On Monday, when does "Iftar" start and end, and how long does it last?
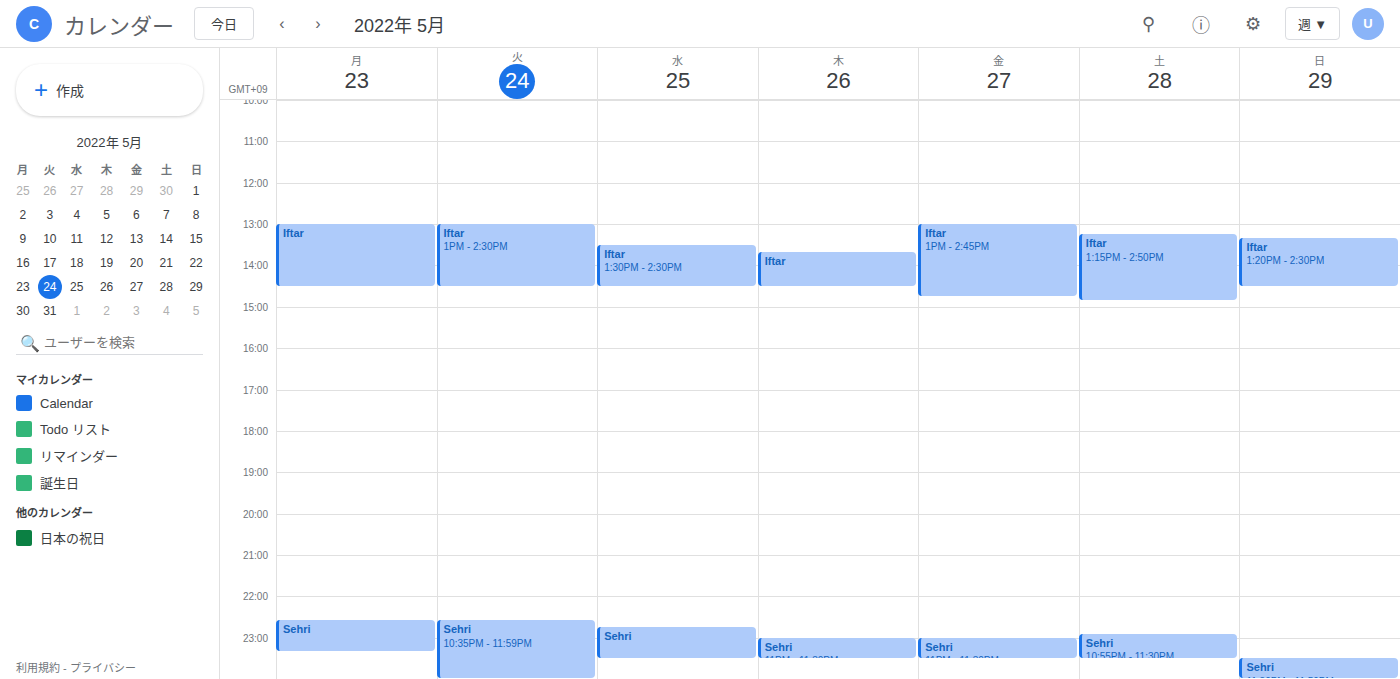
1:00 PM to 2:30 PM, 1 hour 30 minutes